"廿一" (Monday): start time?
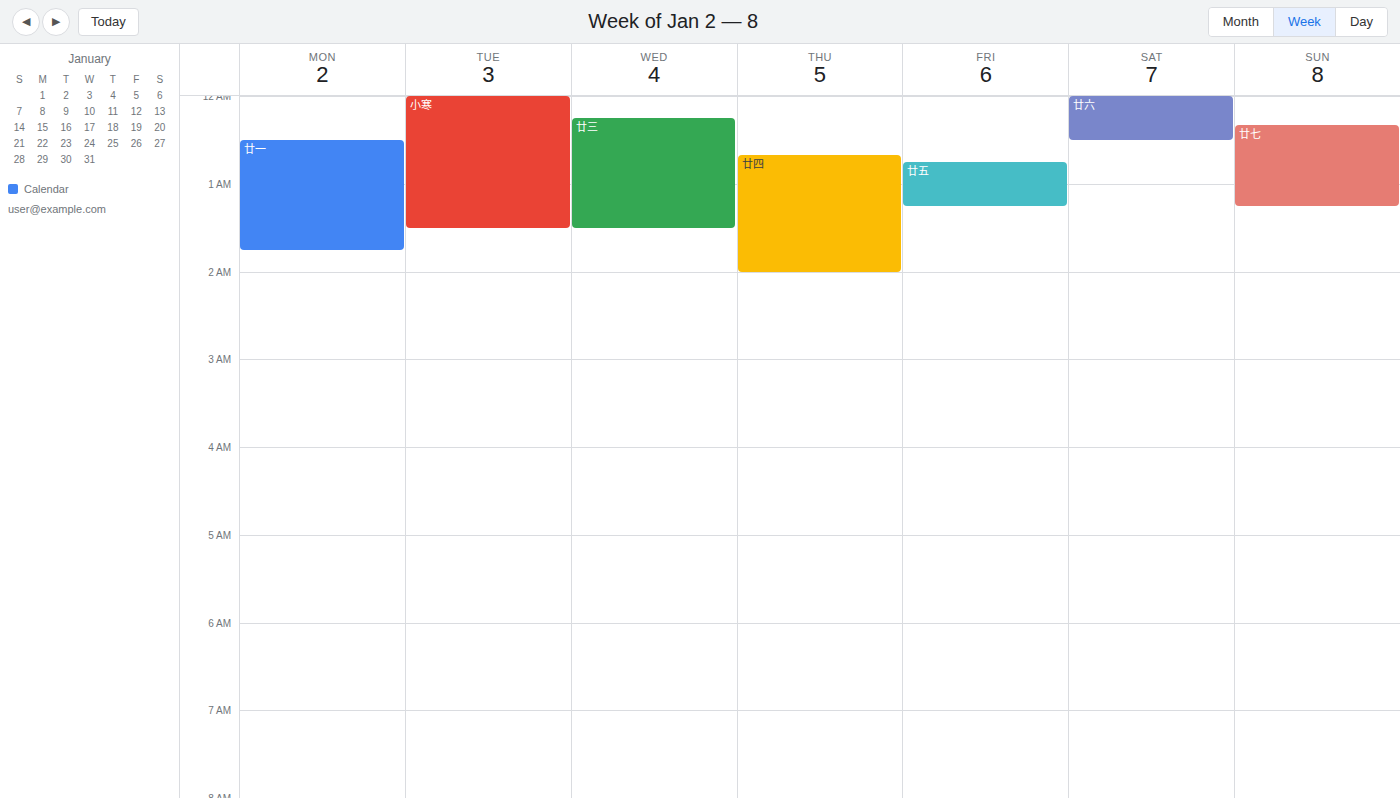
00:30